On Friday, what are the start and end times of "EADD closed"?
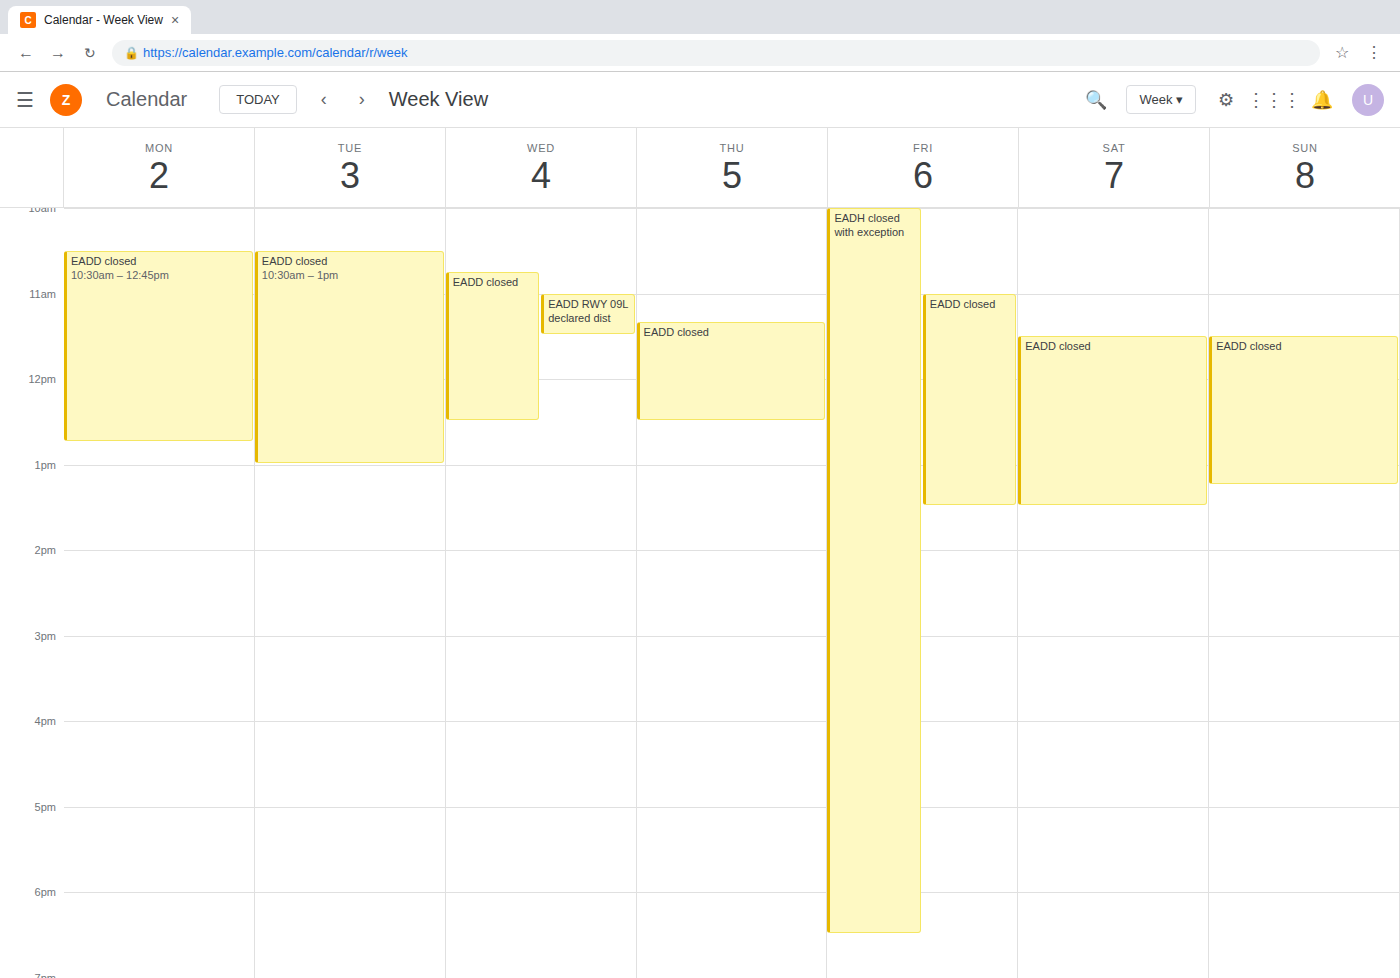
11:00 AM to 1:30 PM